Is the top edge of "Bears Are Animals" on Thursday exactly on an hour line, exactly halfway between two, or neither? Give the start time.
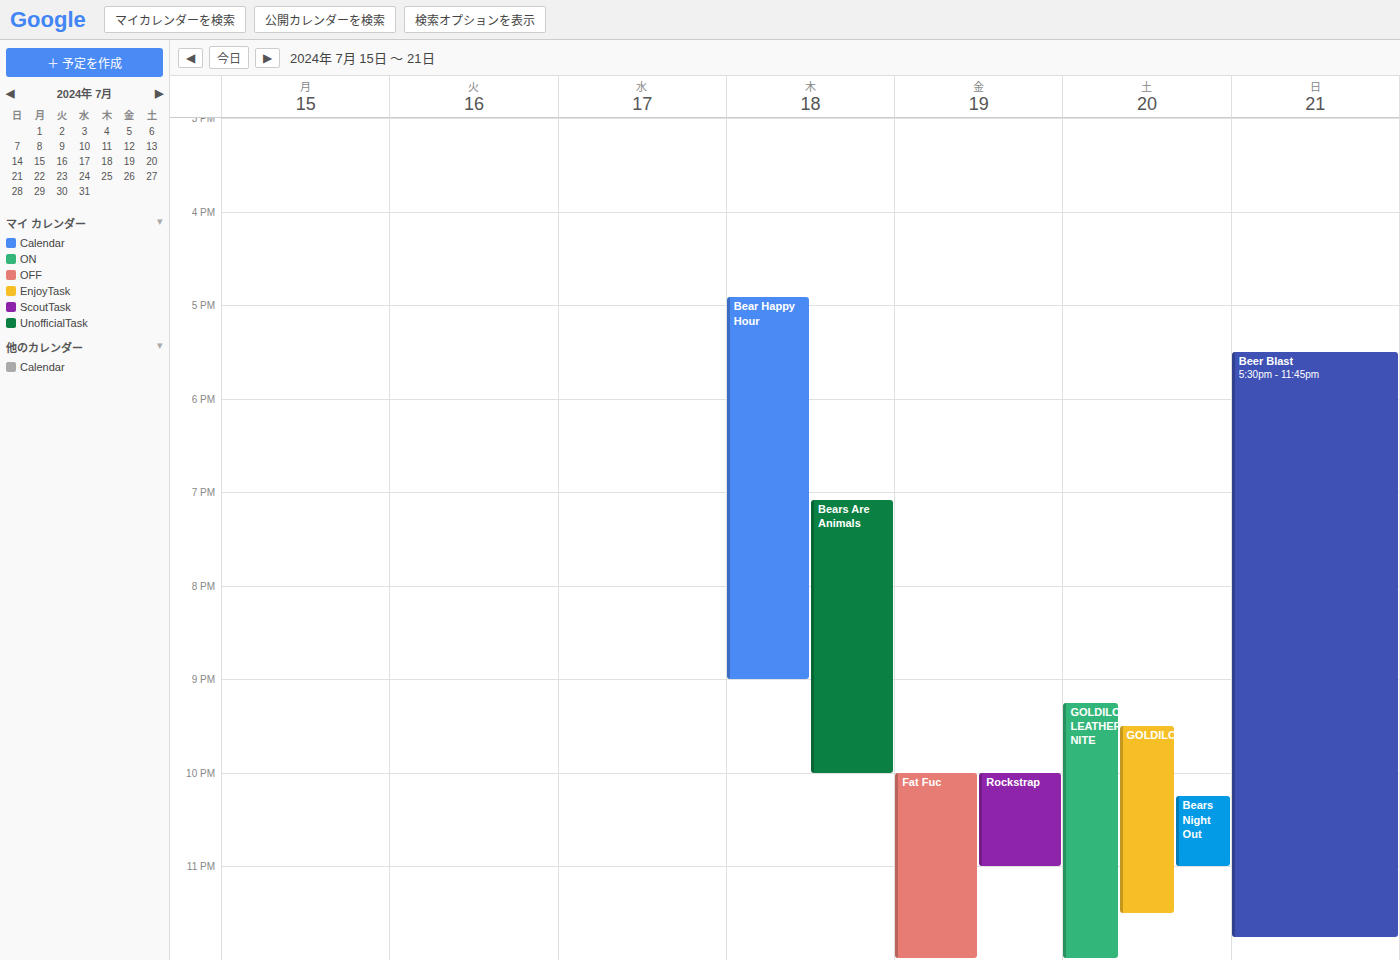
7:05 PM -- neither: 5 minutes below the 7 PM line and 55 minutes above the 8 PM line.